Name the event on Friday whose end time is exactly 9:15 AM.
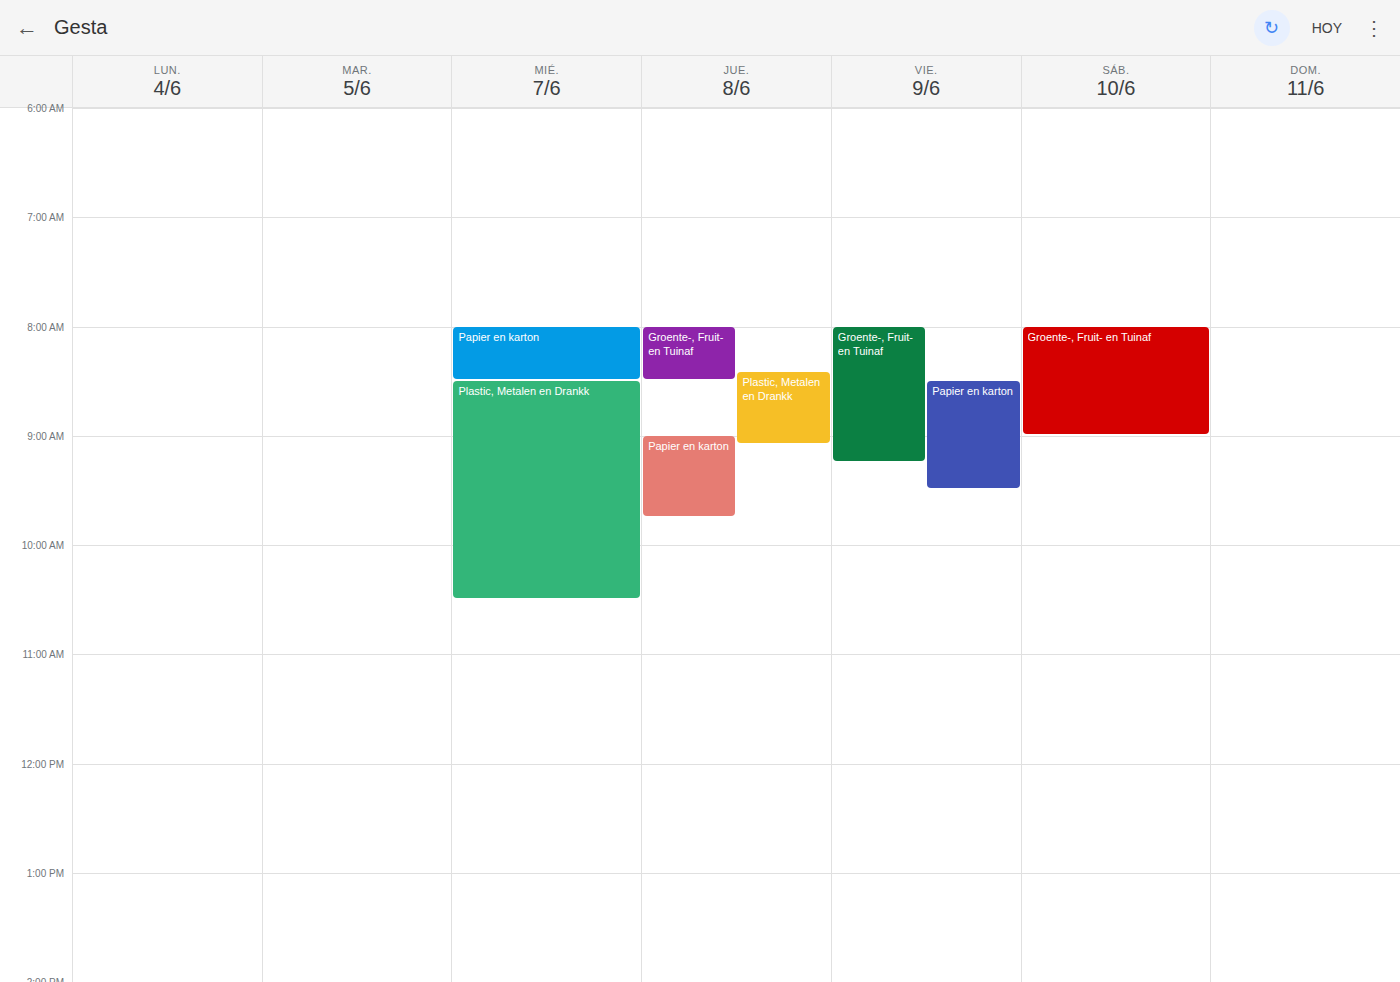
"Groente-, Fruit- en Tuinaf"